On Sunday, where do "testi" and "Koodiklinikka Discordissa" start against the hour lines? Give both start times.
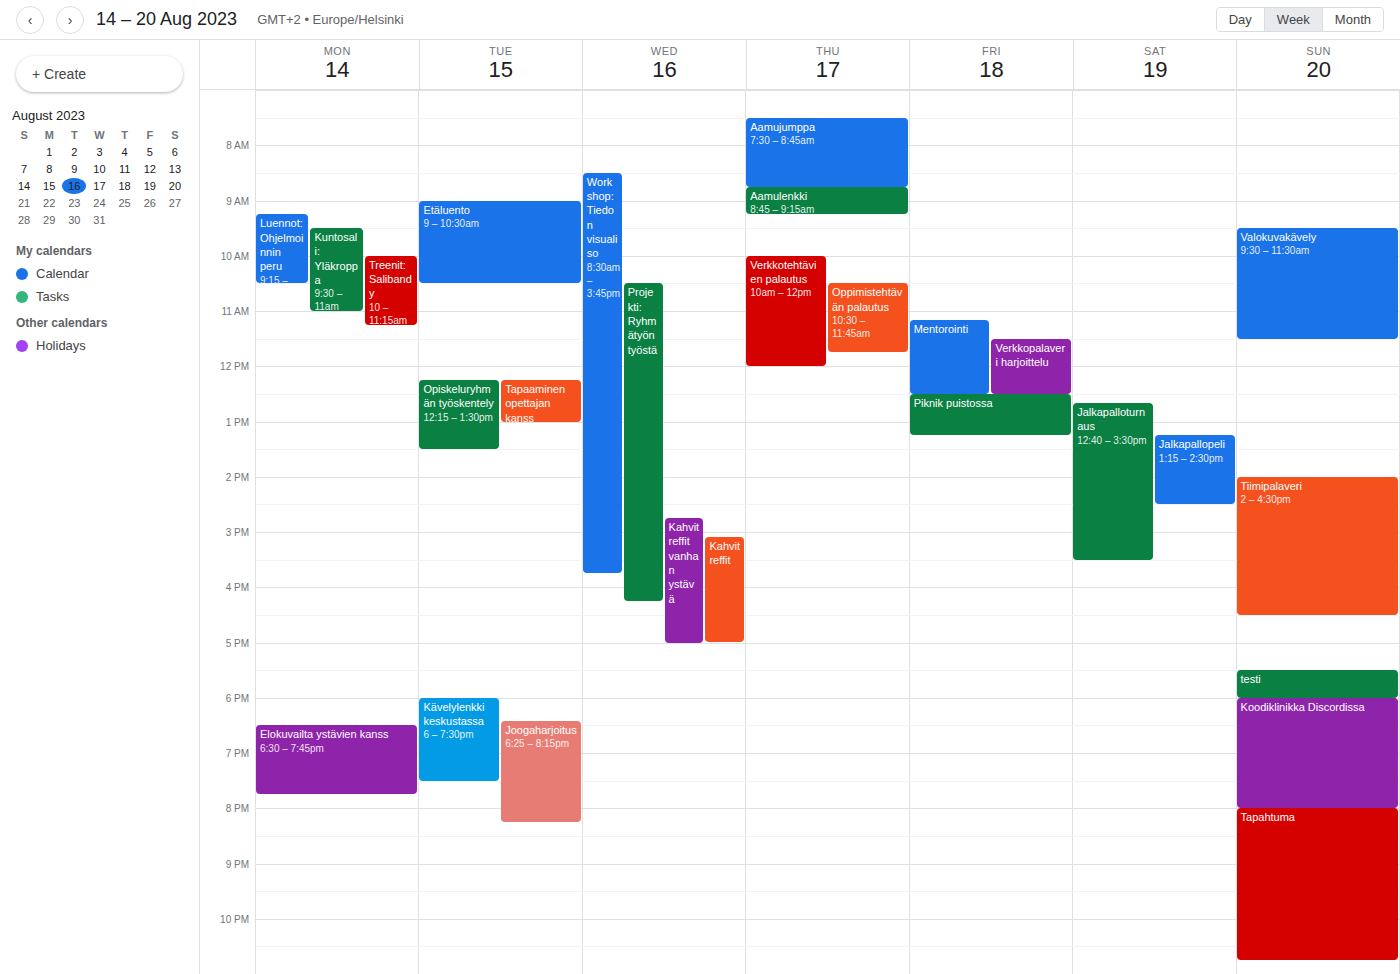
"testi": 5:30 PM, halfway between the 5 PM and 6 PM lines. "Koodiklinikka Discordissa": 6:00 PM, exactly on the 6 PM line.